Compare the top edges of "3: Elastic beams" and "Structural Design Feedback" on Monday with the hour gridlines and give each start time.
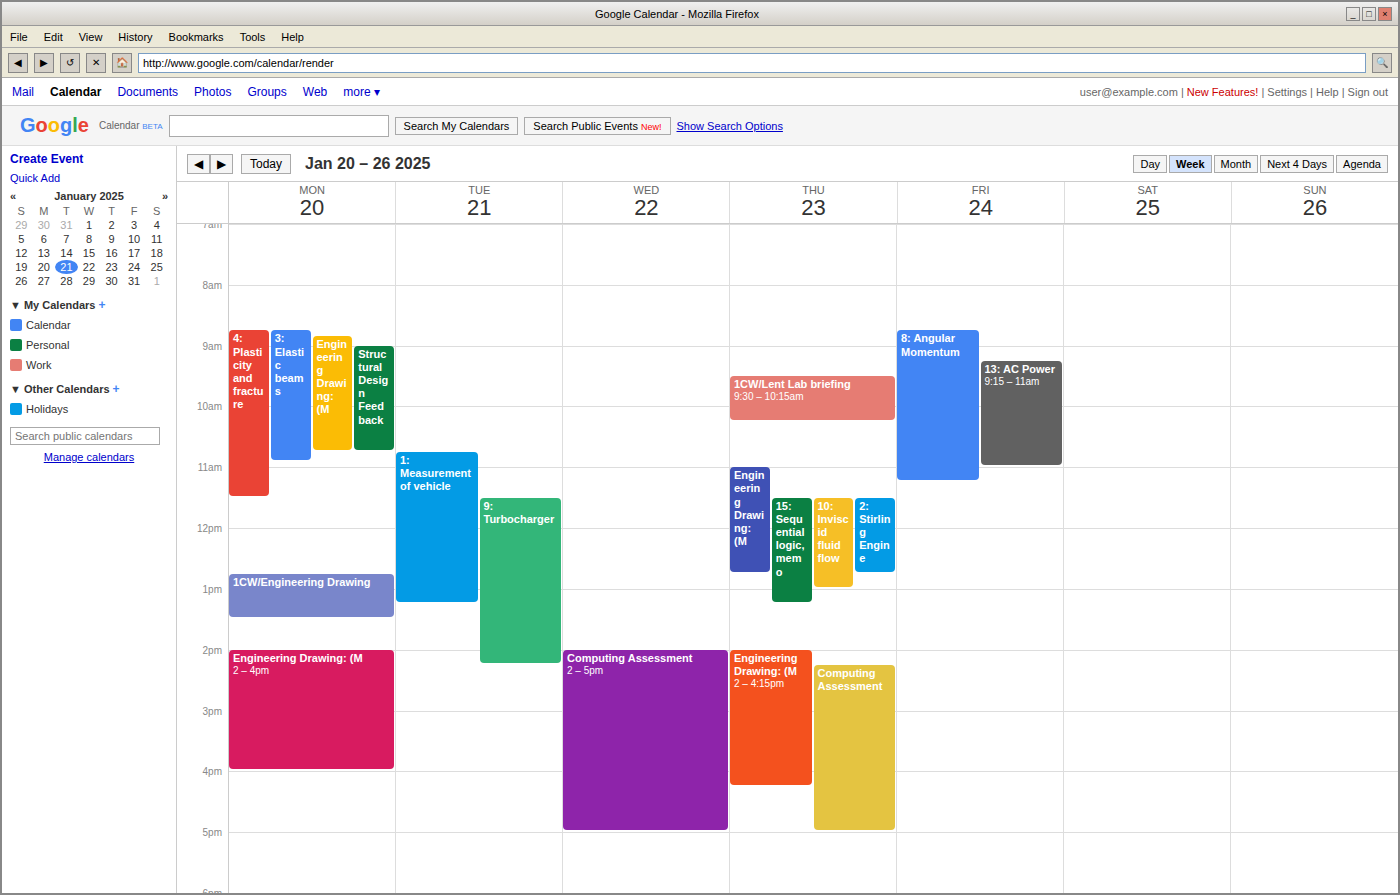
"3: Elastic beams": 8:45 AM, neither: three quarters of the way from the 8 AM line to the 9 AM line. "Structural Design Feedback": 9:00 AM, exactly on the 9 AM line.